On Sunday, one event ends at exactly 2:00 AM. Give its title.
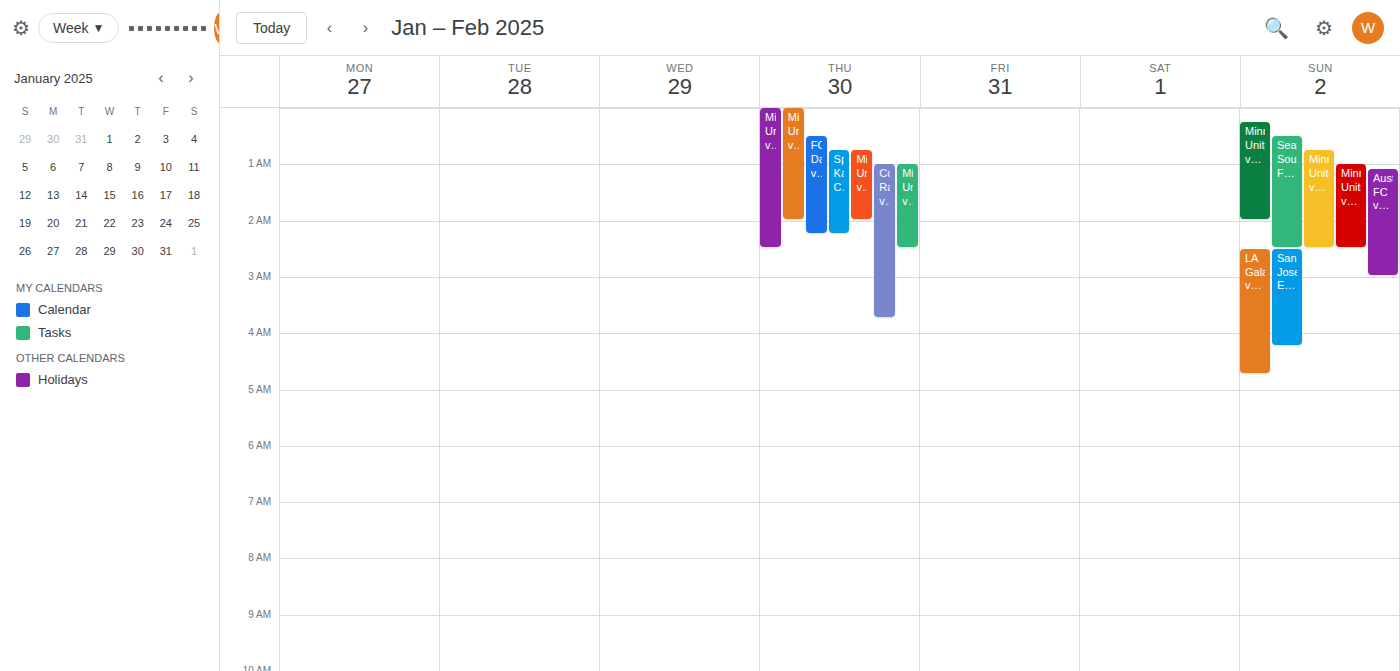
"Minnesota United vs. San J"